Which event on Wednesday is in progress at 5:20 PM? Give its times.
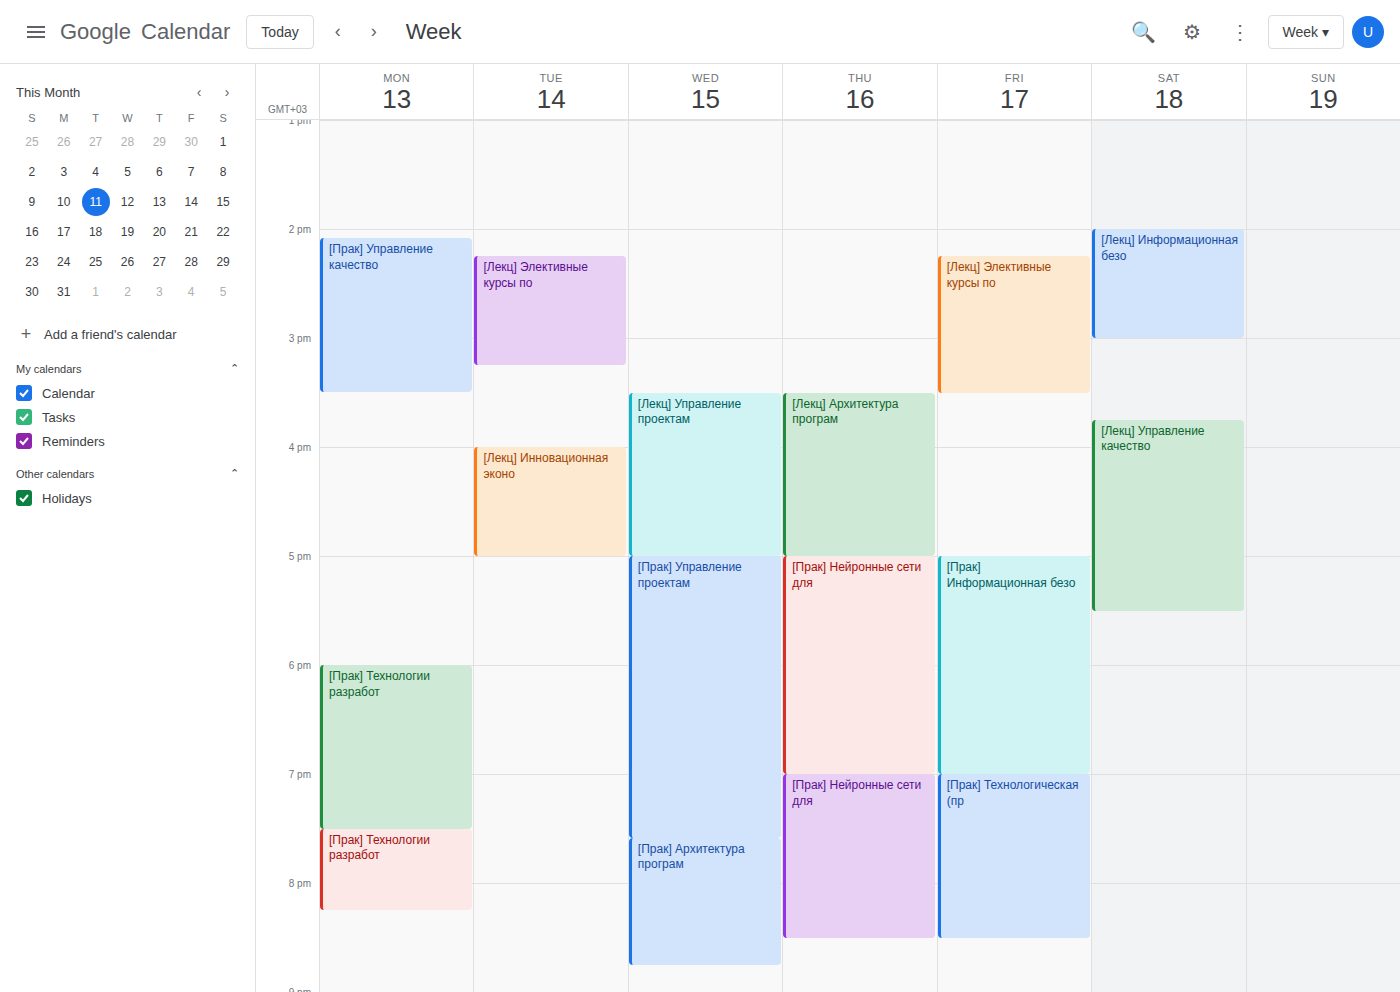
"[Прак] Управление проектам", 5:00 PM to 7:35 PM